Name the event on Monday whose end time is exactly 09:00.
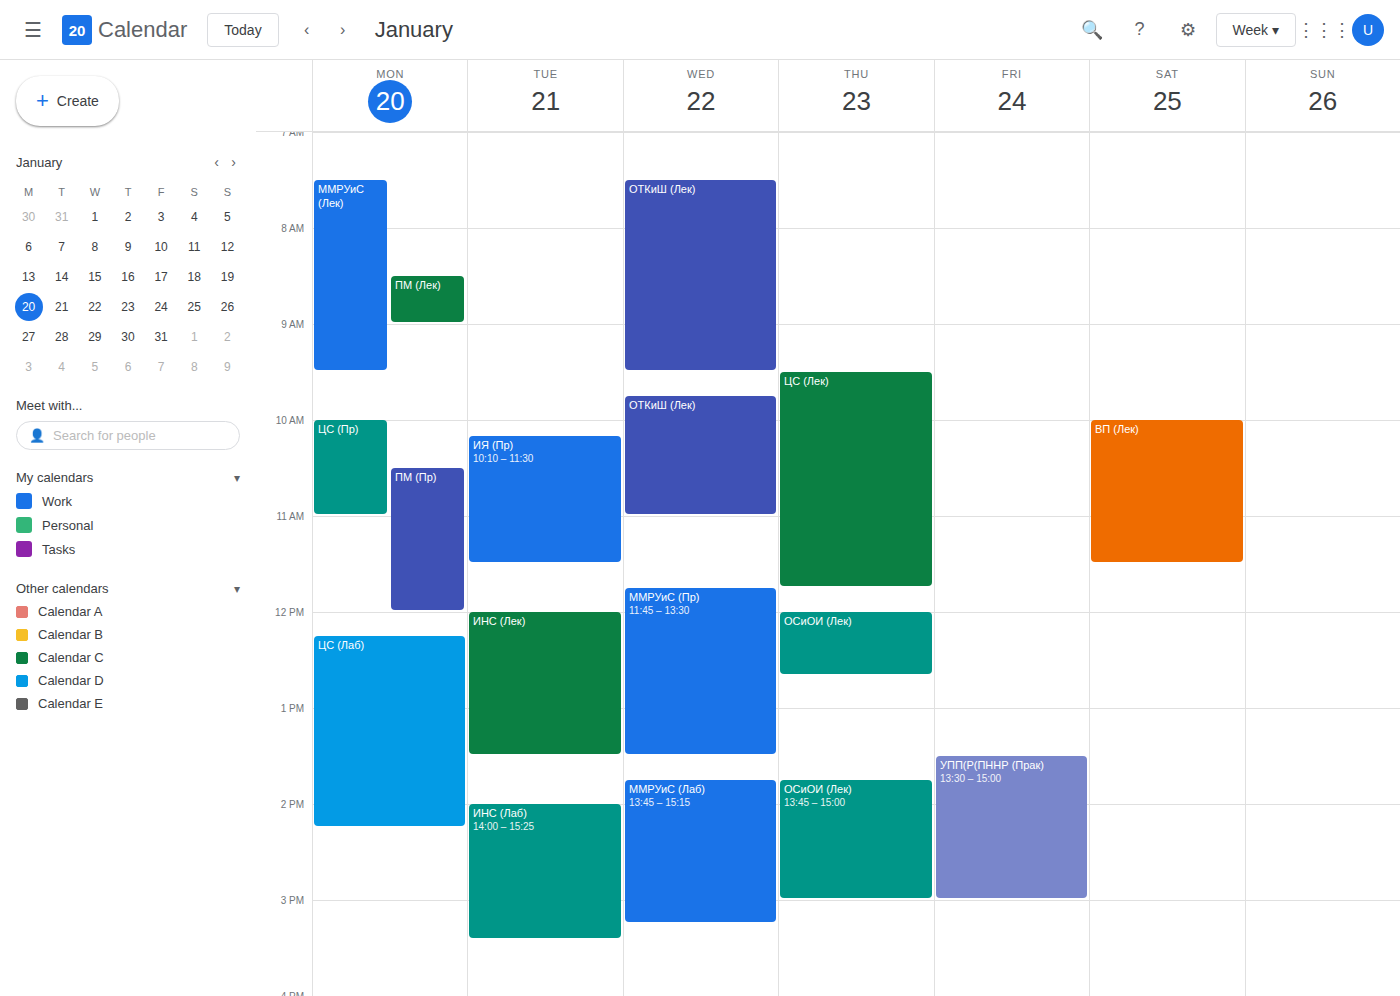
"ПМ (Лек)"